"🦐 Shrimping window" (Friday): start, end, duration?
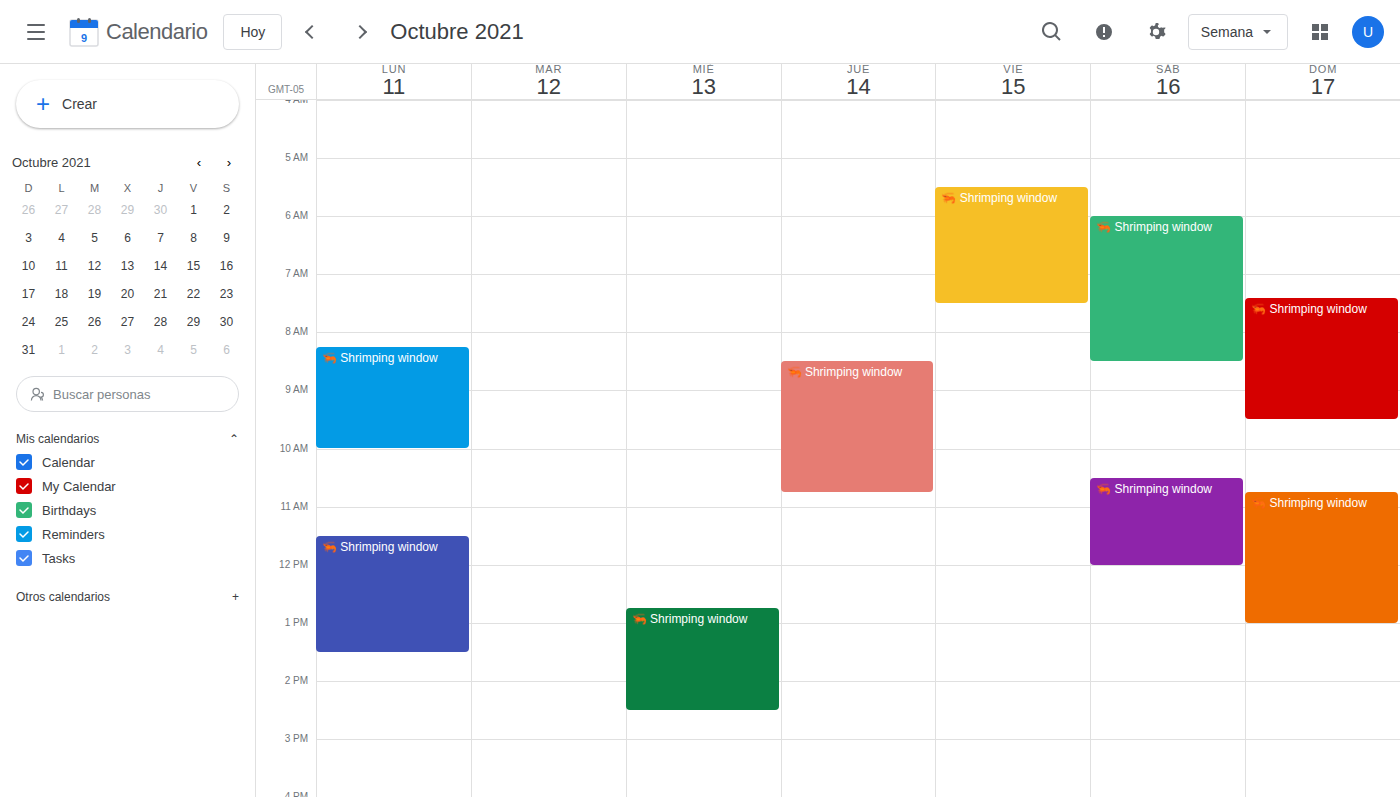
5:30 AM to 7:30 AM, 2 hours